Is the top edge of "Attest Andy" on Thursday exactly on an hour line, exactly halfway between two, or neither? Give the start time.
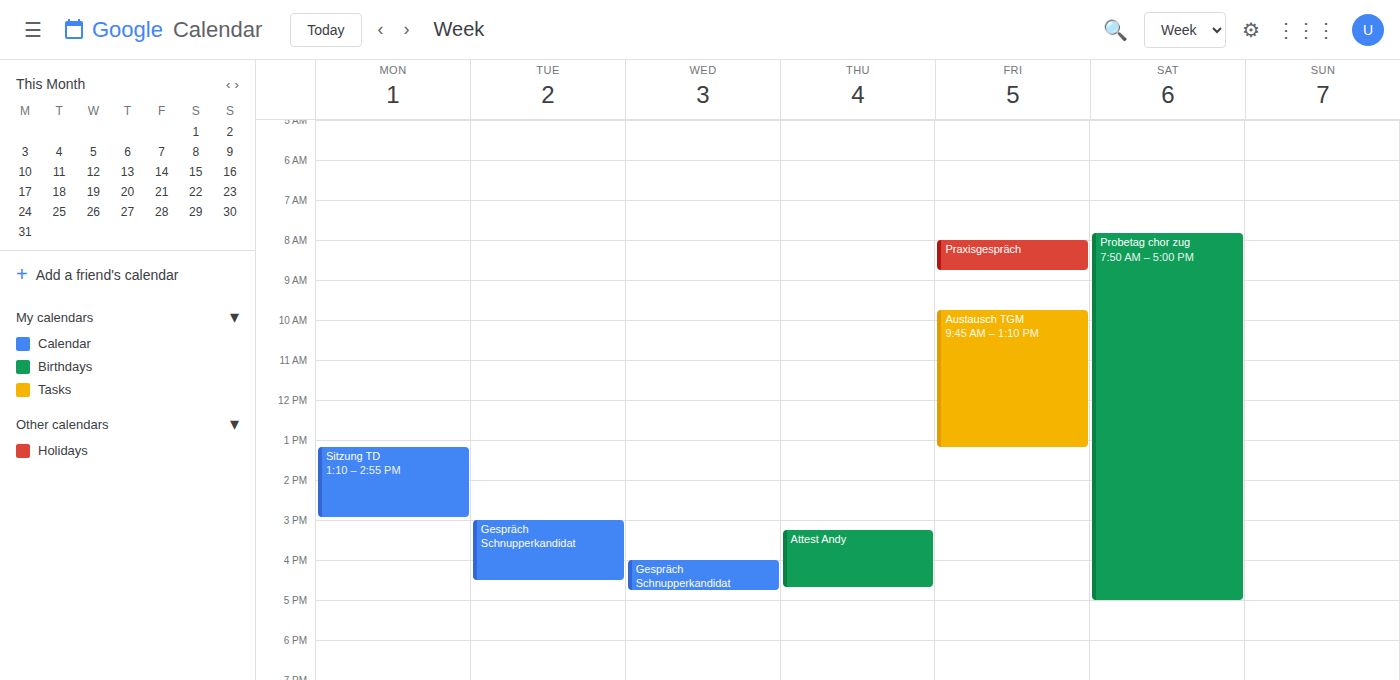
3:15 PM -- neither: a quarter of the way from the 3 PM line to the 4 PM line.